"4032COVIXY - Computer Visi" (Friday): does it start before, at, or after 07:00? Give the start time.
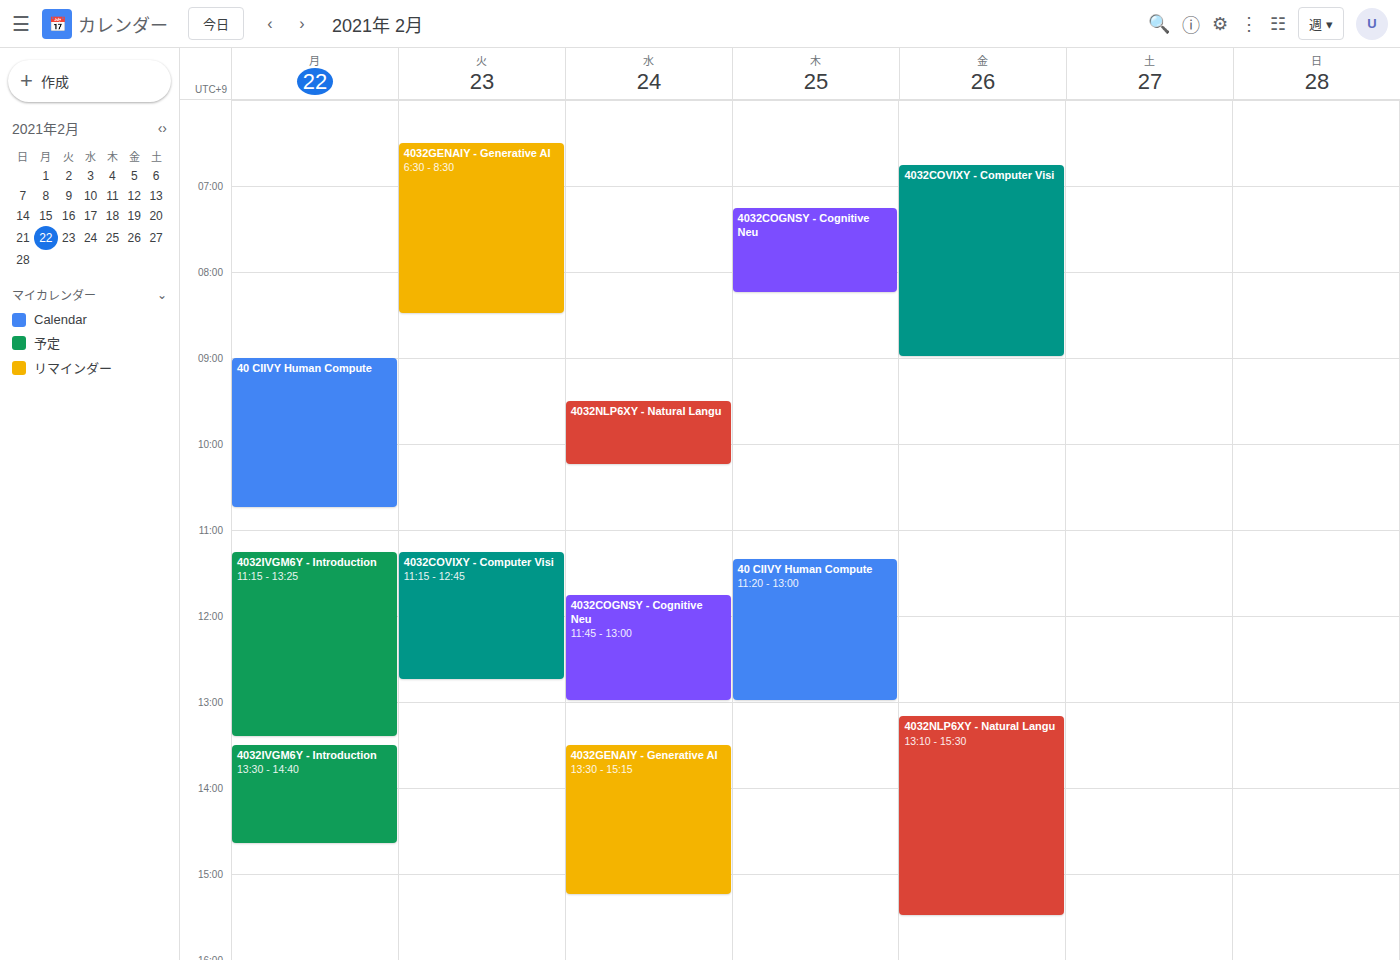
06:45 -- before 07:00, 15 minutes above the 07:00 line.